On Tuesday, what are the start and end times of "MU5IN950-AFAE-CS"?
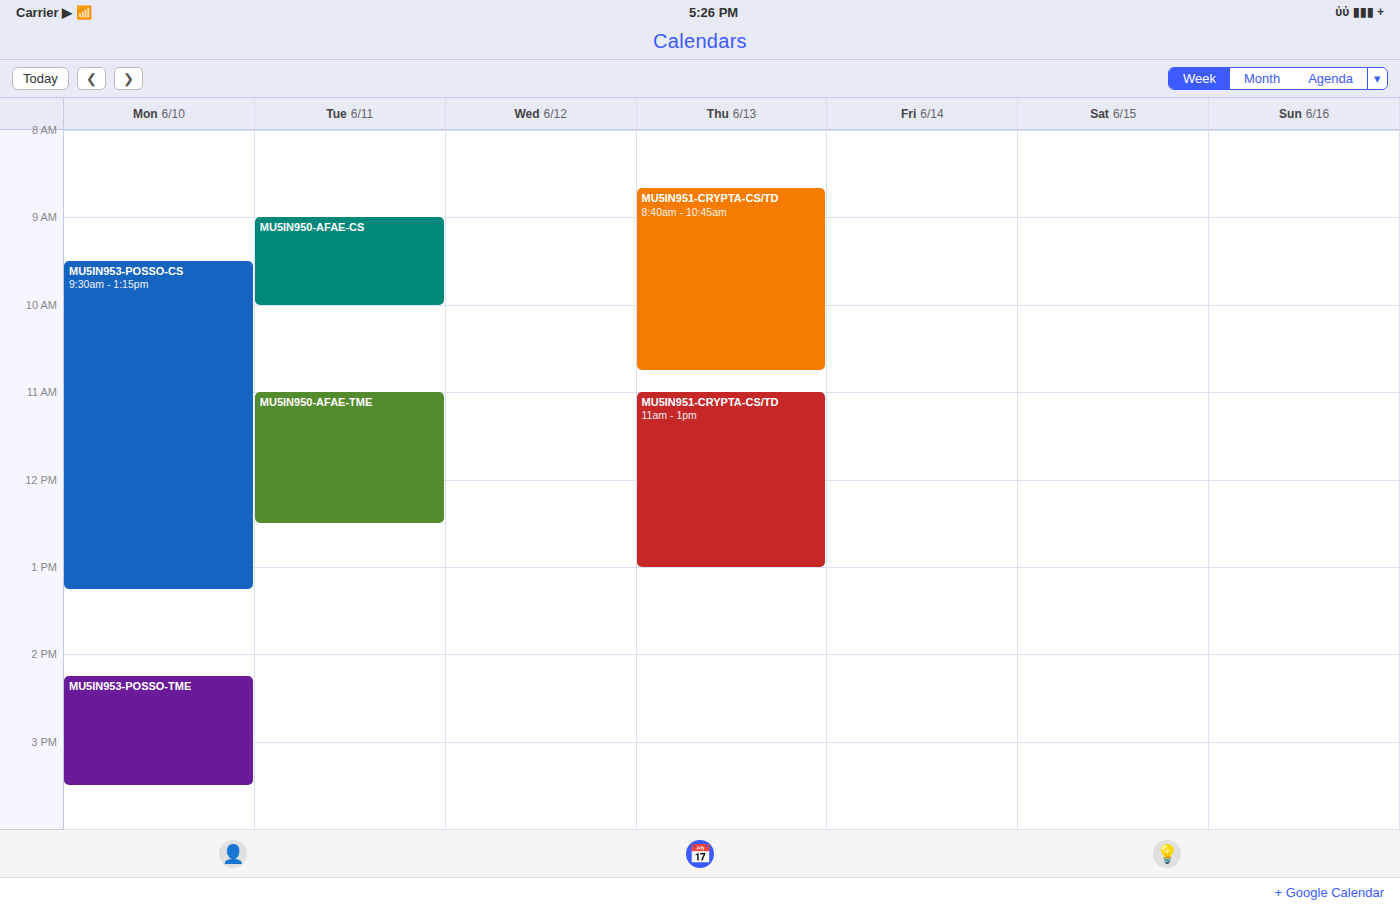
9:00 AM to 10:00 AM